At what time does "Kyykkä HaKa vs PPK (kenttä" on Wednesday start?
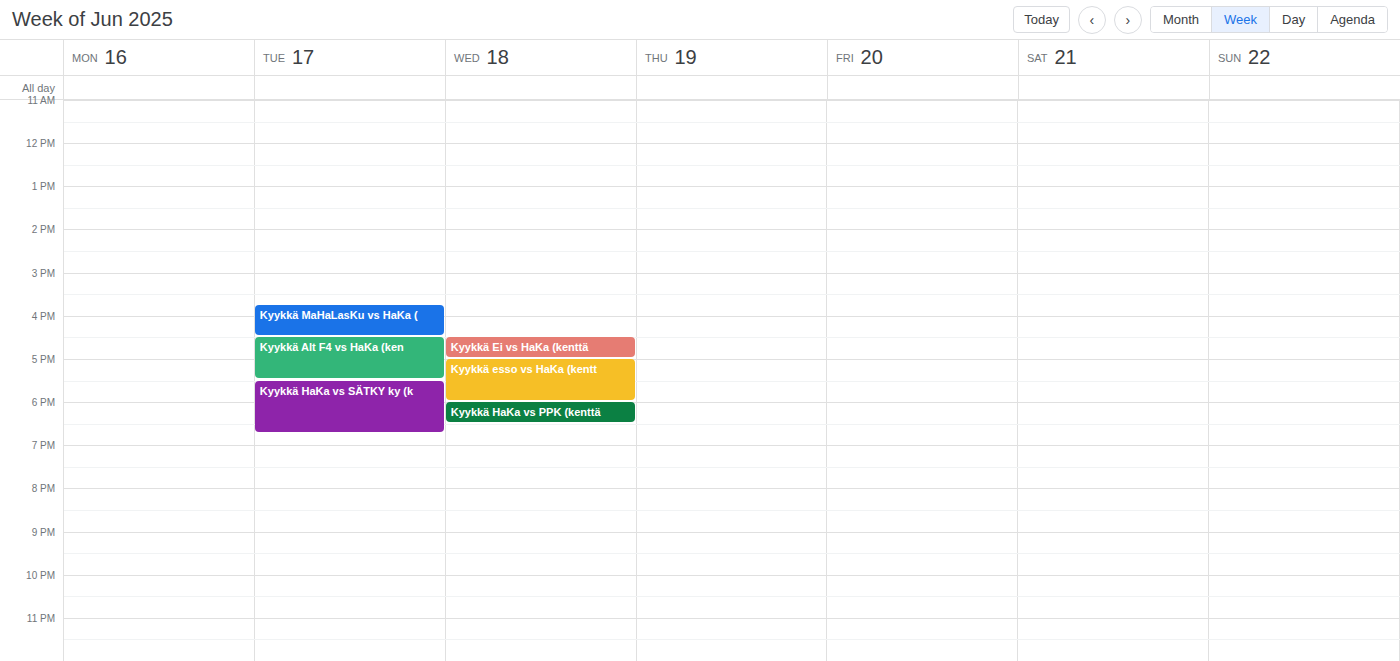
6:00 PM